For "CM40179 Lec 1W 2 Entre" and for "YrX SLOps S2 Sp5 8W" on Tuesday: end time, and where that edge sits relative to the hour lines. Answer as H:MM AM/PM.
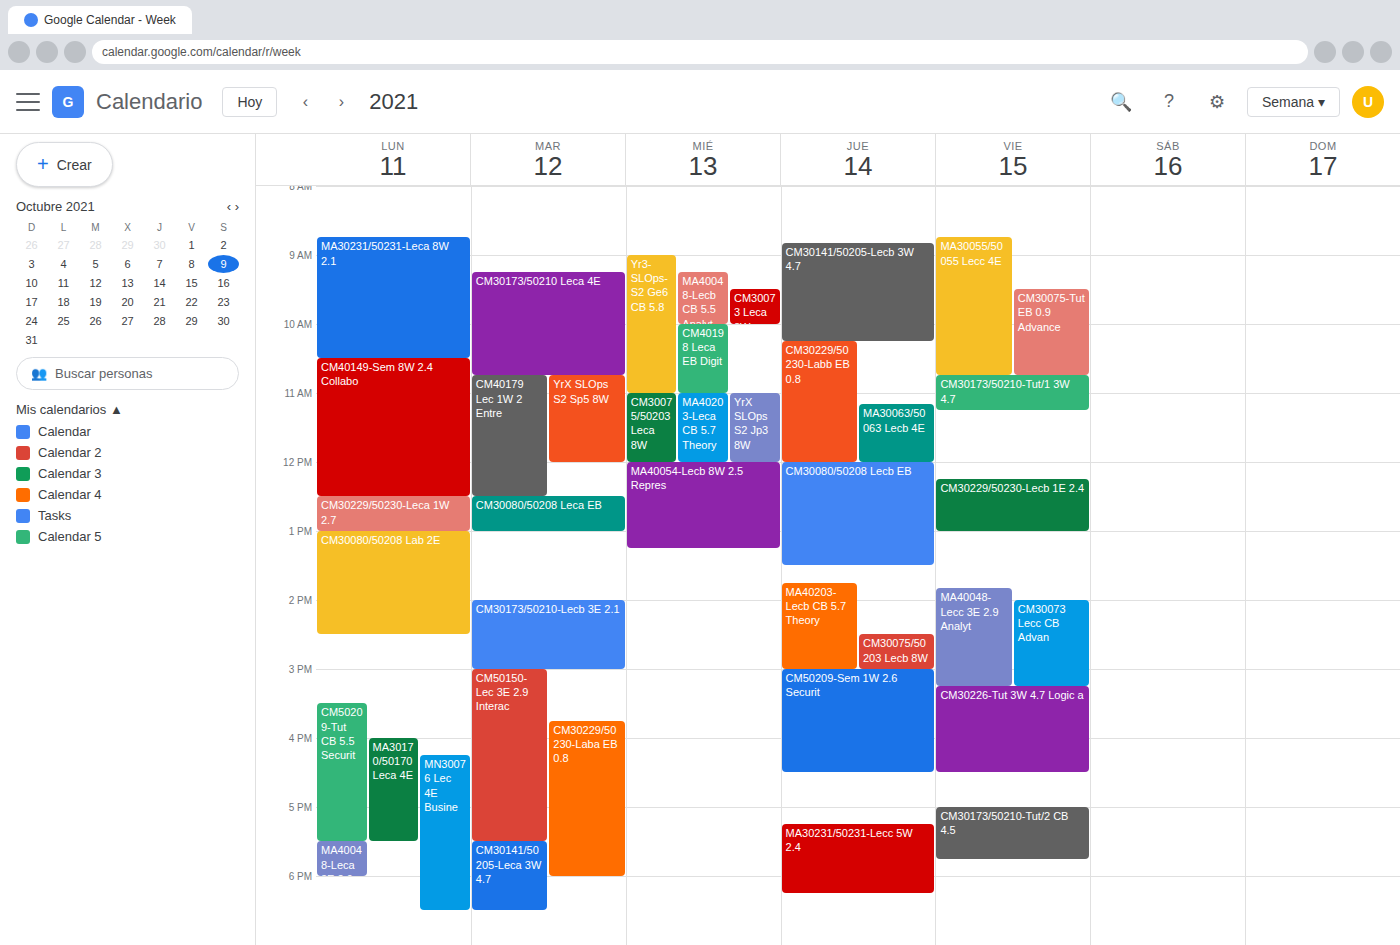
"CM40179 Lec 1W 2 Entre": 12:30 PM, halfway between the 12 PM and 1 PM lines. "YrX SLOps S2 Sp5 8W": 12:00 PM, exactly on the 12 PM line.